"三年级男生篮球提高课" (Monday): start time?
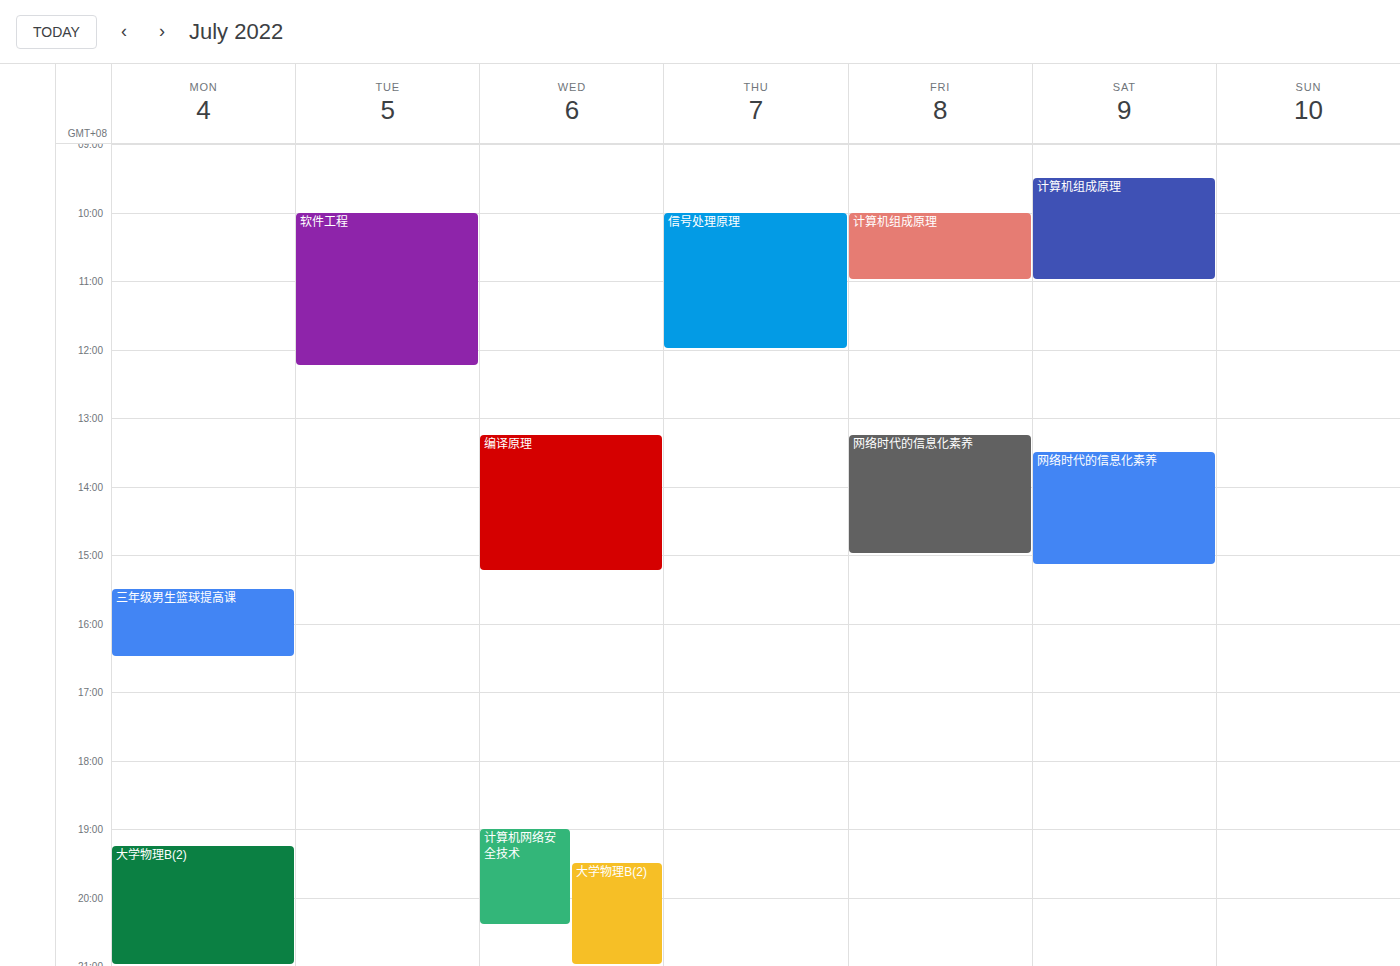
3:30 PM